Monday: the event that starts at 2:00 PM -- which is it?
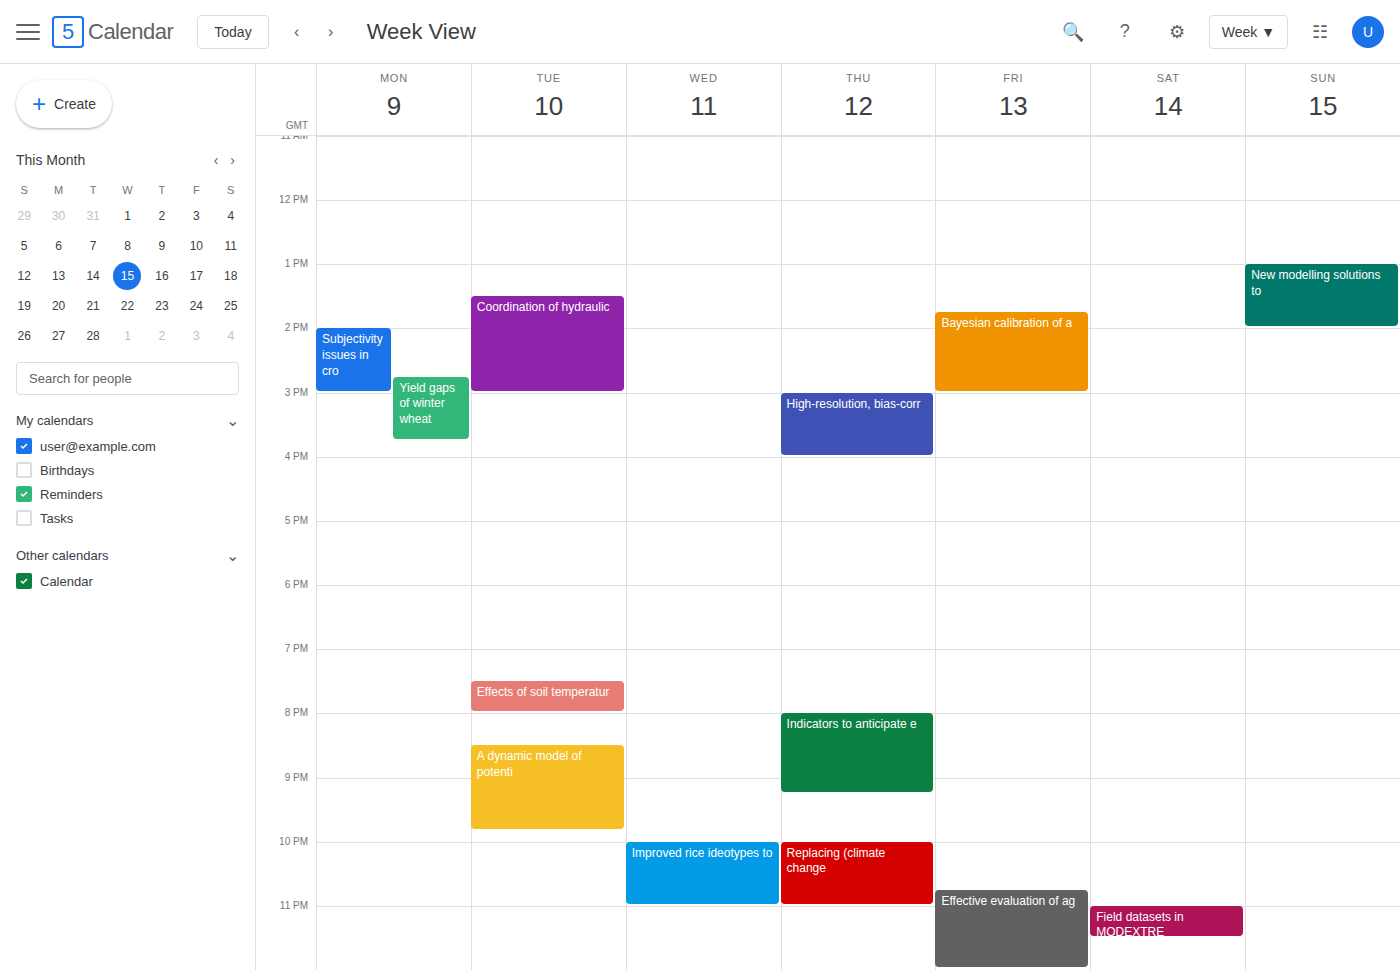
"Subjectivity issues in cro"